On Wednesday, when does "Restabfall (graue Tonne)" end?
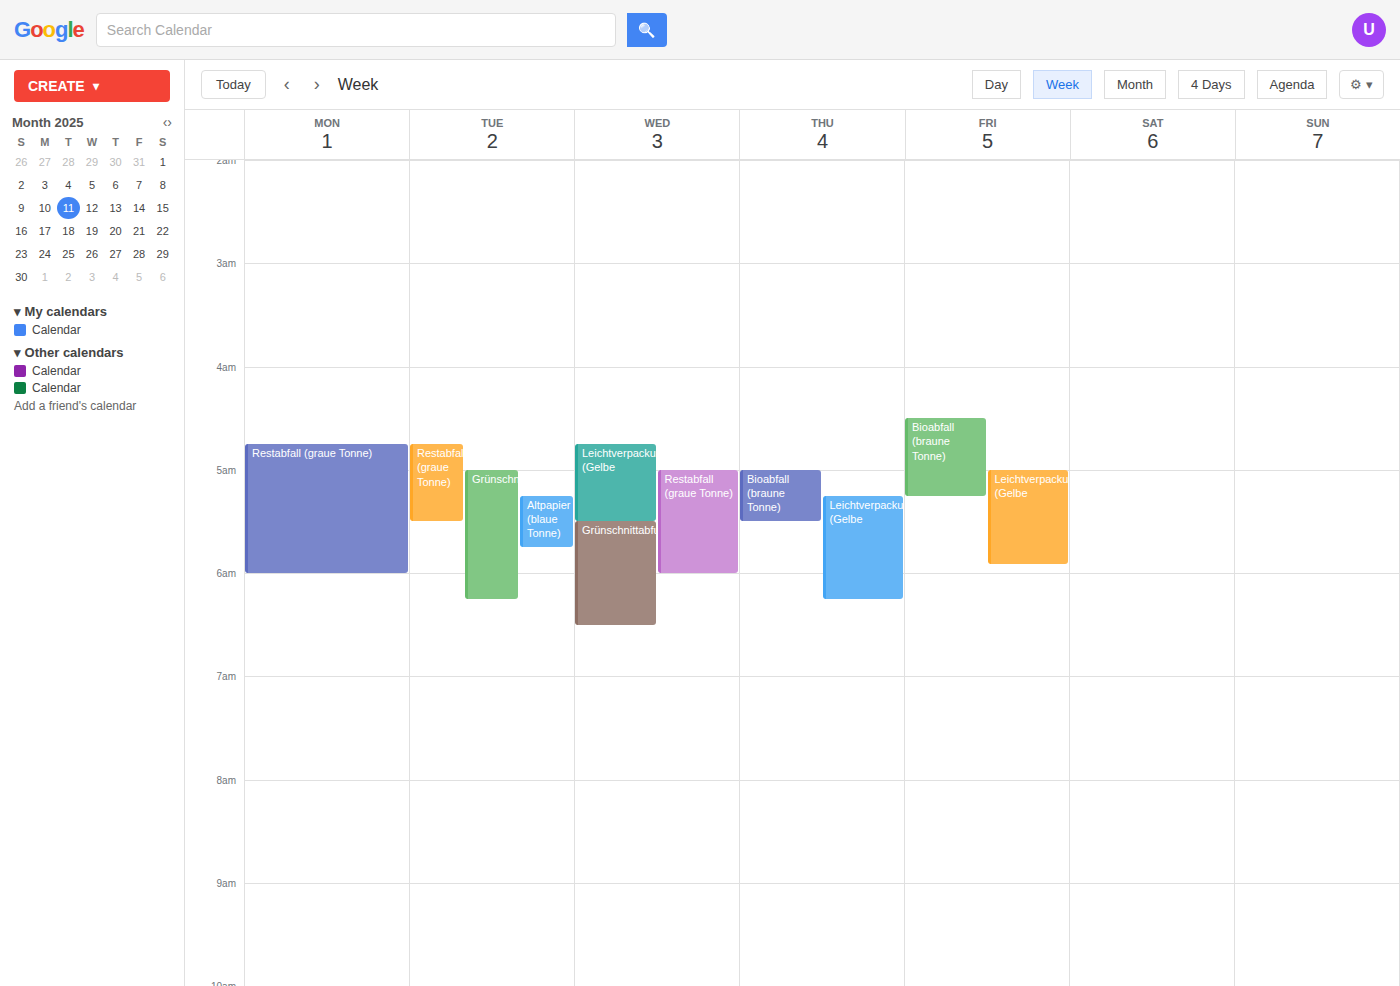
6:00 AM